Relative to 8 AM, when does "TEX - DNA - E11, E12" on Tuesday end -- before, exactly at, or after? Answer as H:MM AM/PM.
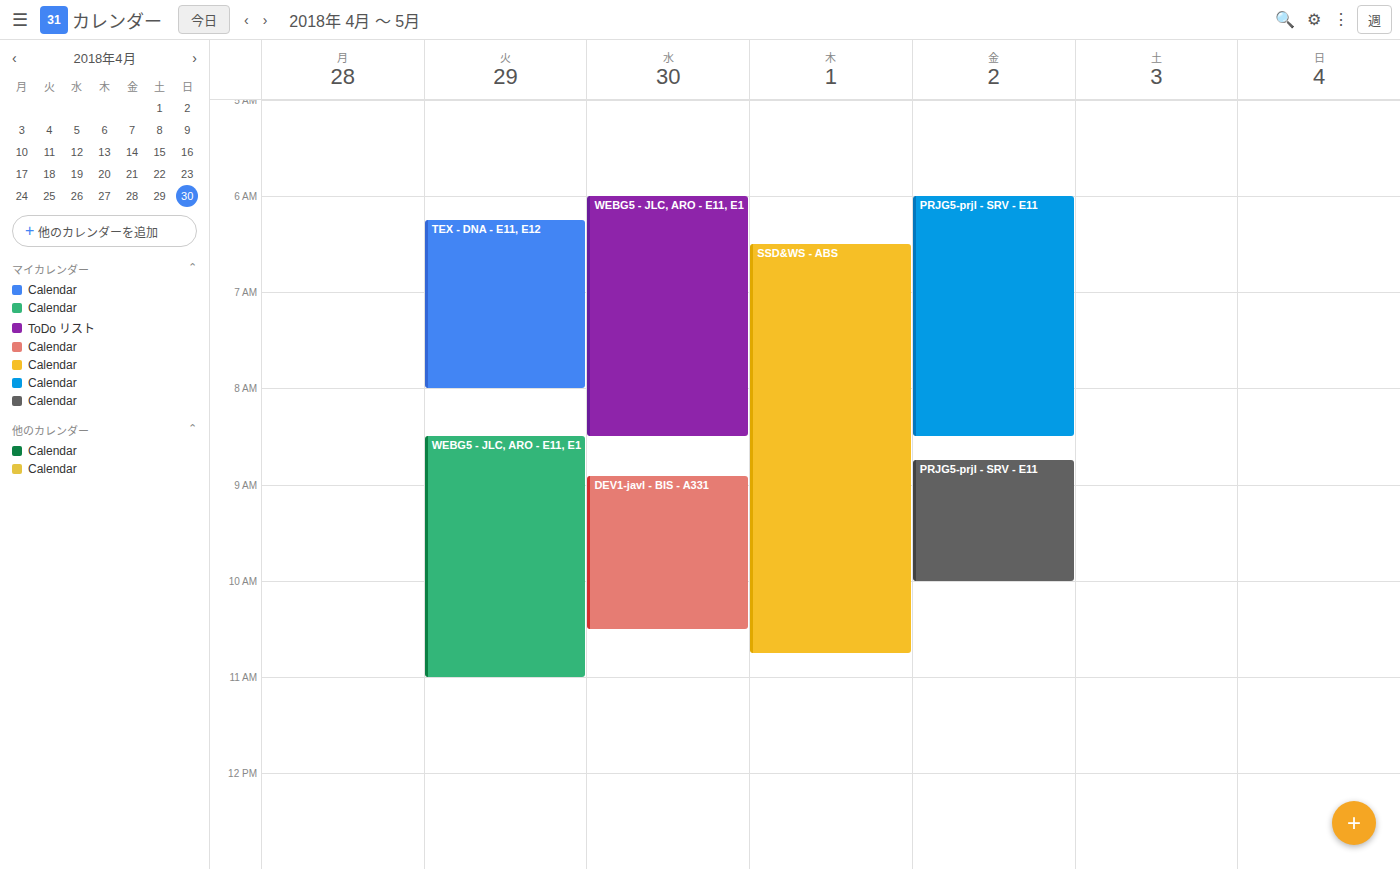
8:00 AM -- exactly at 8 AM, on the 8 AM line.